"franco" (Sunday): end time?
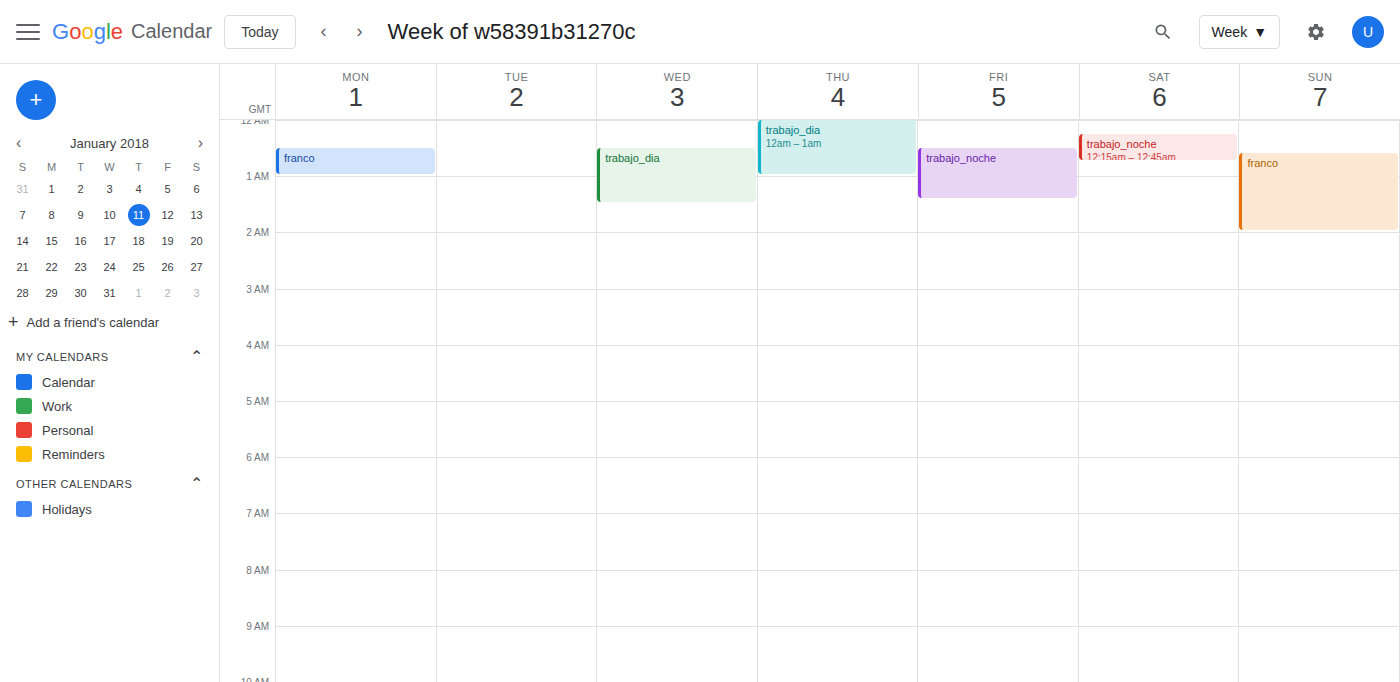
02:00